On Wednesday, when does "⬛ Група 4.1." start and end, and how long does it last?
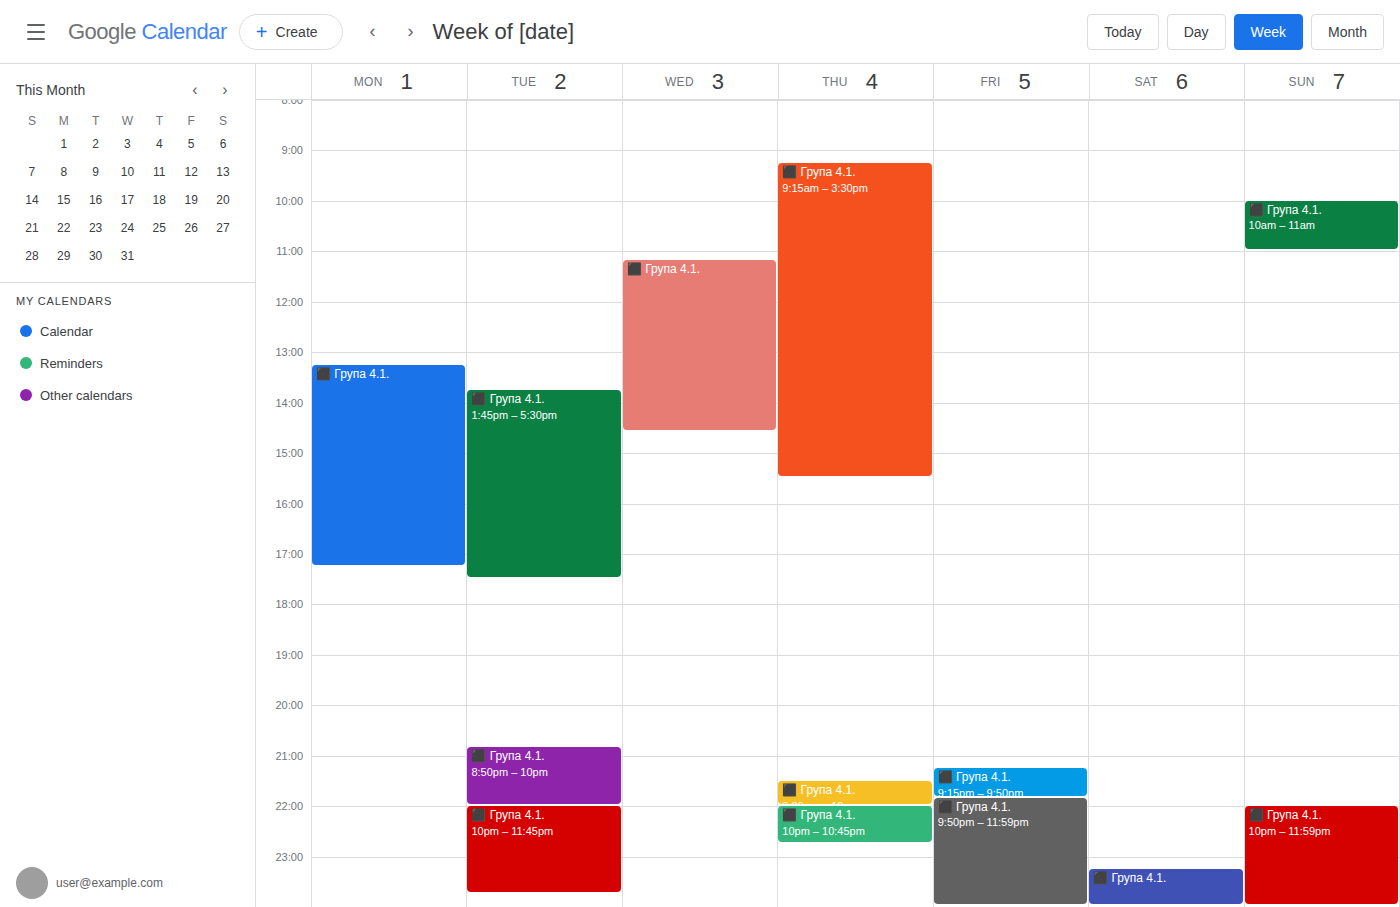
11:10 AM to 2:35 PM, 3 hours 25 minutes